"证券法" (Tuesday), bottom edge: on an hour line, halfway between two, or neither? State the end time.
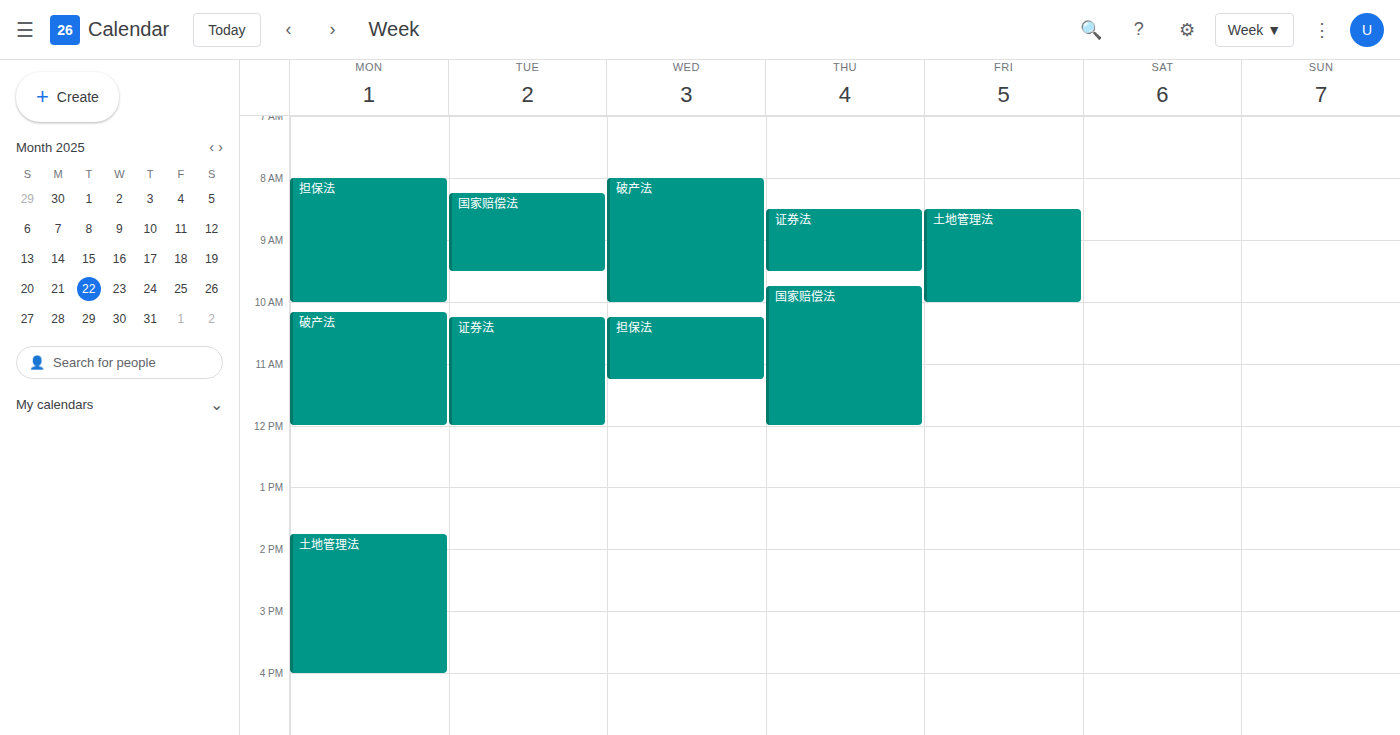
12:00 PM -- exactly on the 12 PM line.